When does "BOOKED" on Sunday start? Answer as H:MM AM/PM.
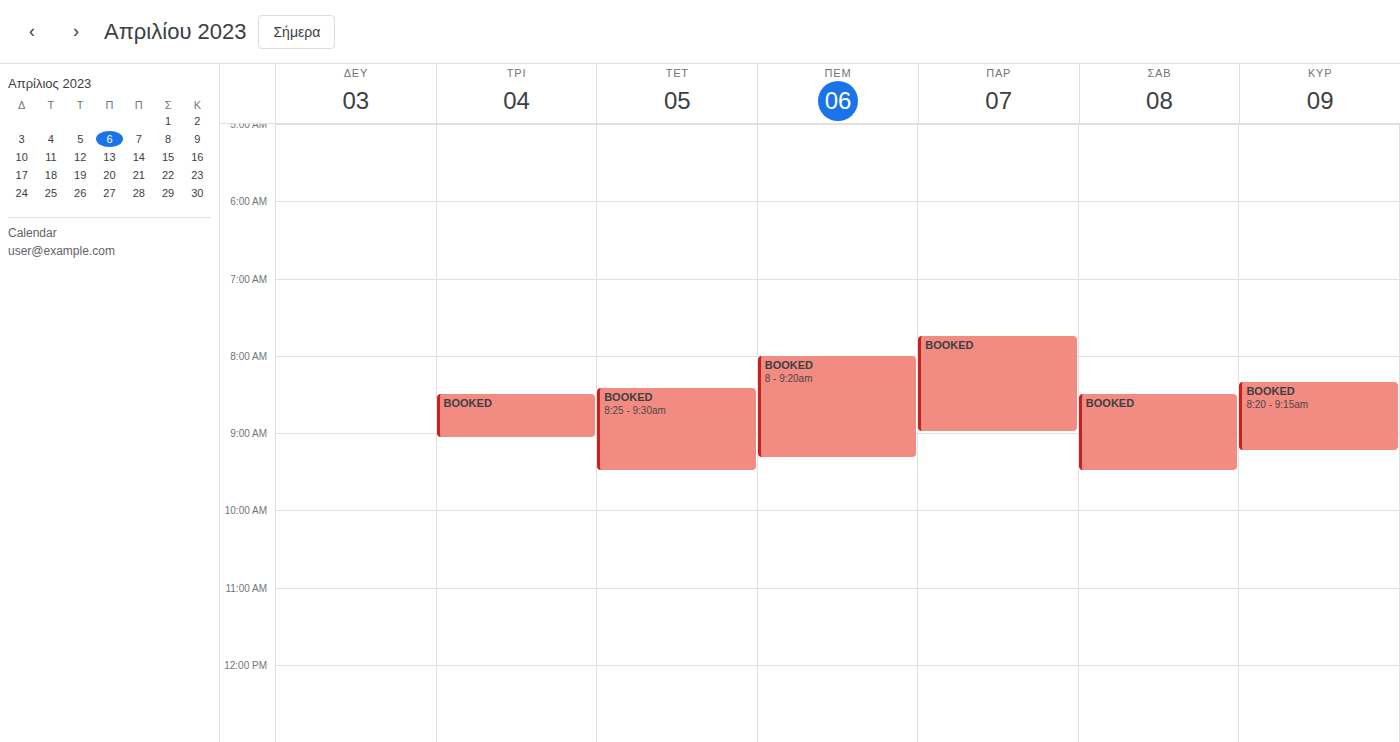
8:20 AM